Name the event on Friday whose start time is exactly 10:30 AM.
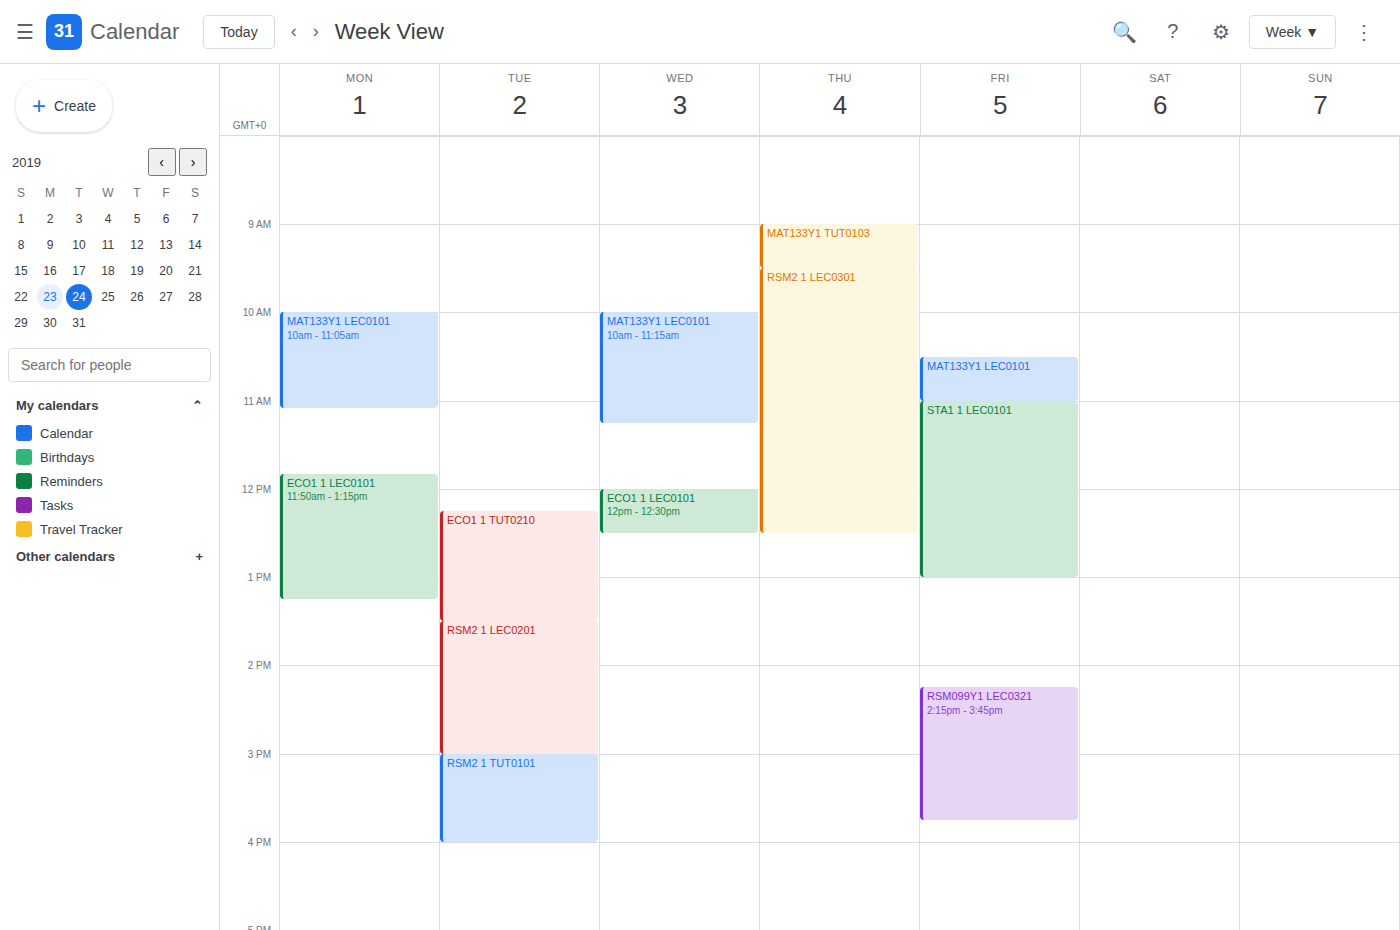
"MAT133Y1 LEC0101"